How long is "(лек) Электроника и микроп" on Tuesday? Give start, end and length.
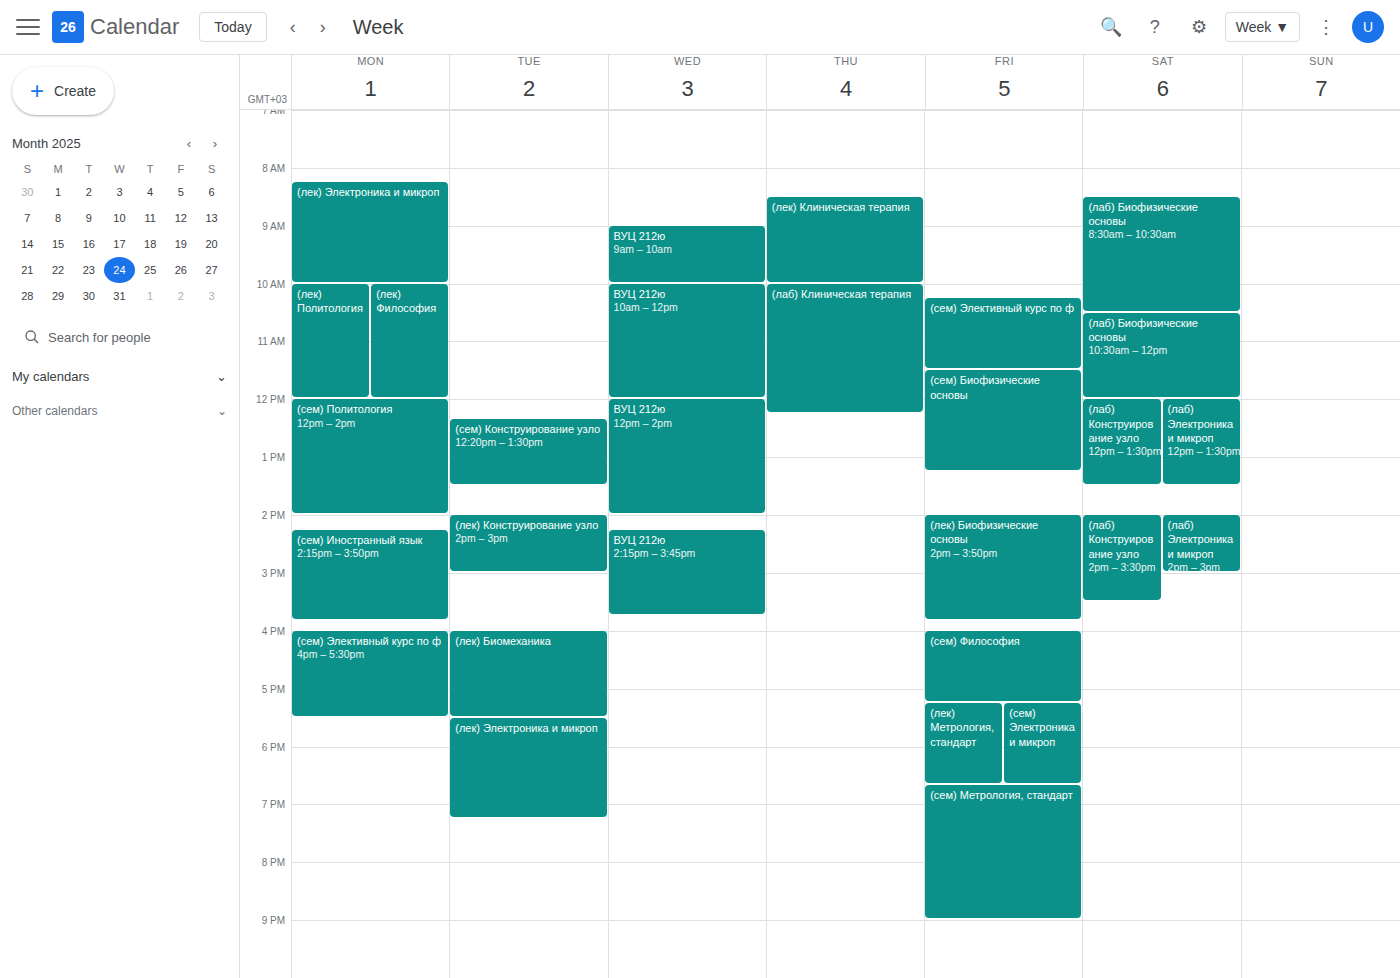
5:30 PM to 7:15 PM, 1 hour 45 minutes